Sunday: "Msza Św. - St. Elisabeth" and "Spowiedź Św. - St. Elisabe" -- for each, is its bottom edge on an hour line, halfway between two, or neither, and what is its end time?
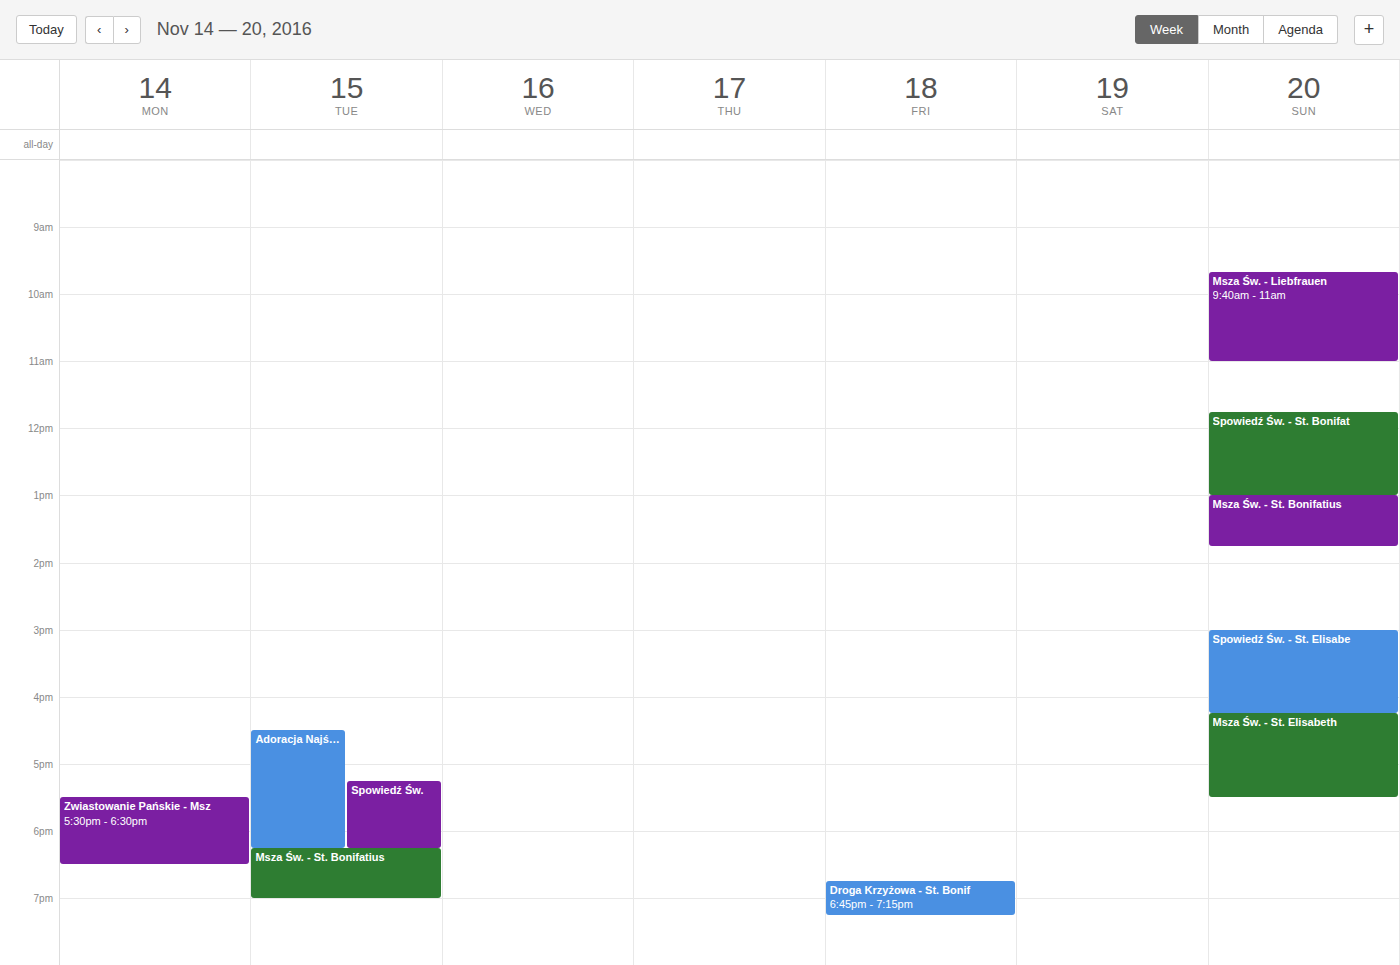
"Msza Św. - St. Elisabeth": 5:30 PM, halfway between the 5 PM and 6 PM lines. "Spowiedź Św. - St. Elisabe": 4:15 PM, neither: a quarter of the way from the 4 PM line to the 5 PM line.